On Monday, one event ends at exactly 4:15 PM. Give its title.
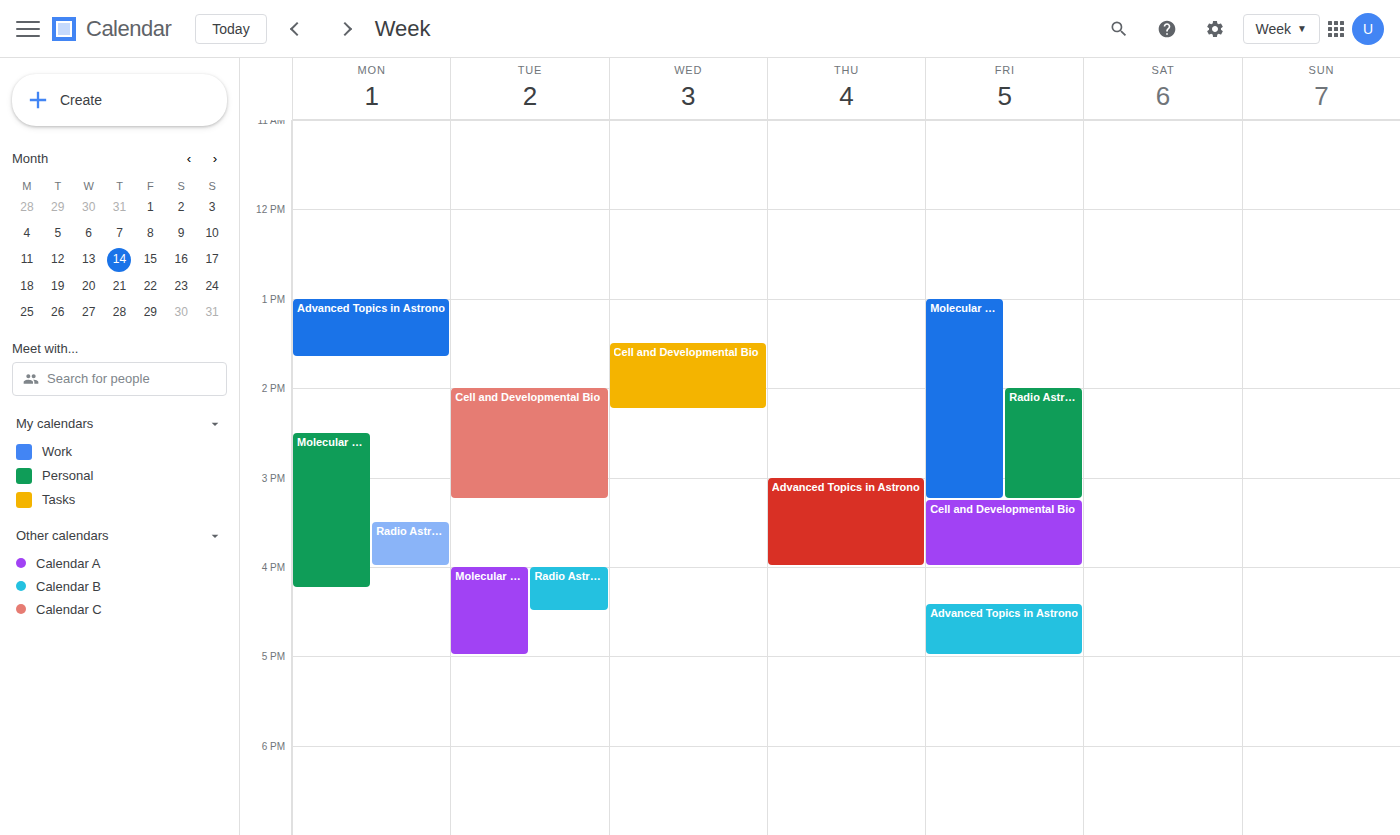
"Molecular Virology and Vir"